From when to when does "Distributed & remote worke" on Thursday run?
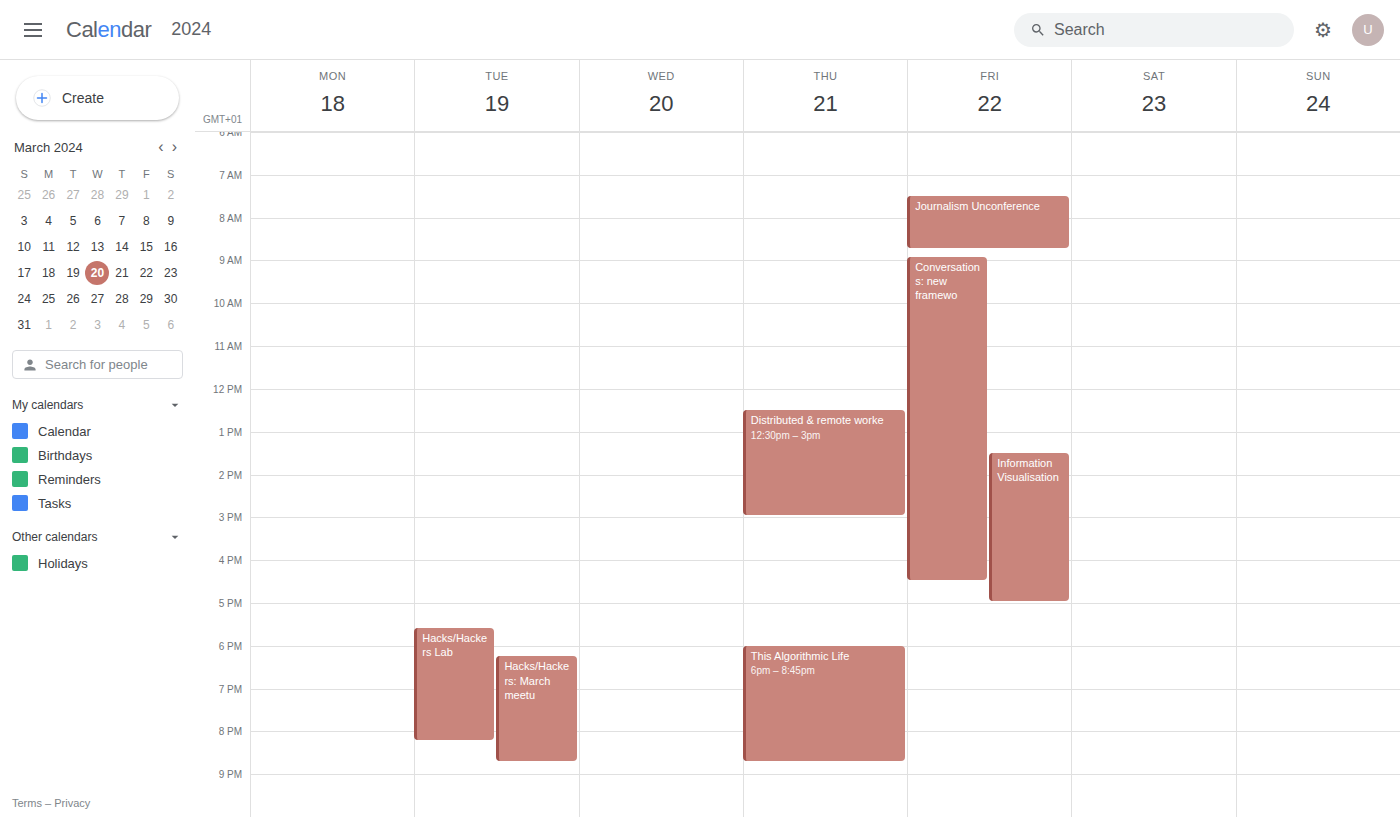
12:30 PM to 3:00 PM